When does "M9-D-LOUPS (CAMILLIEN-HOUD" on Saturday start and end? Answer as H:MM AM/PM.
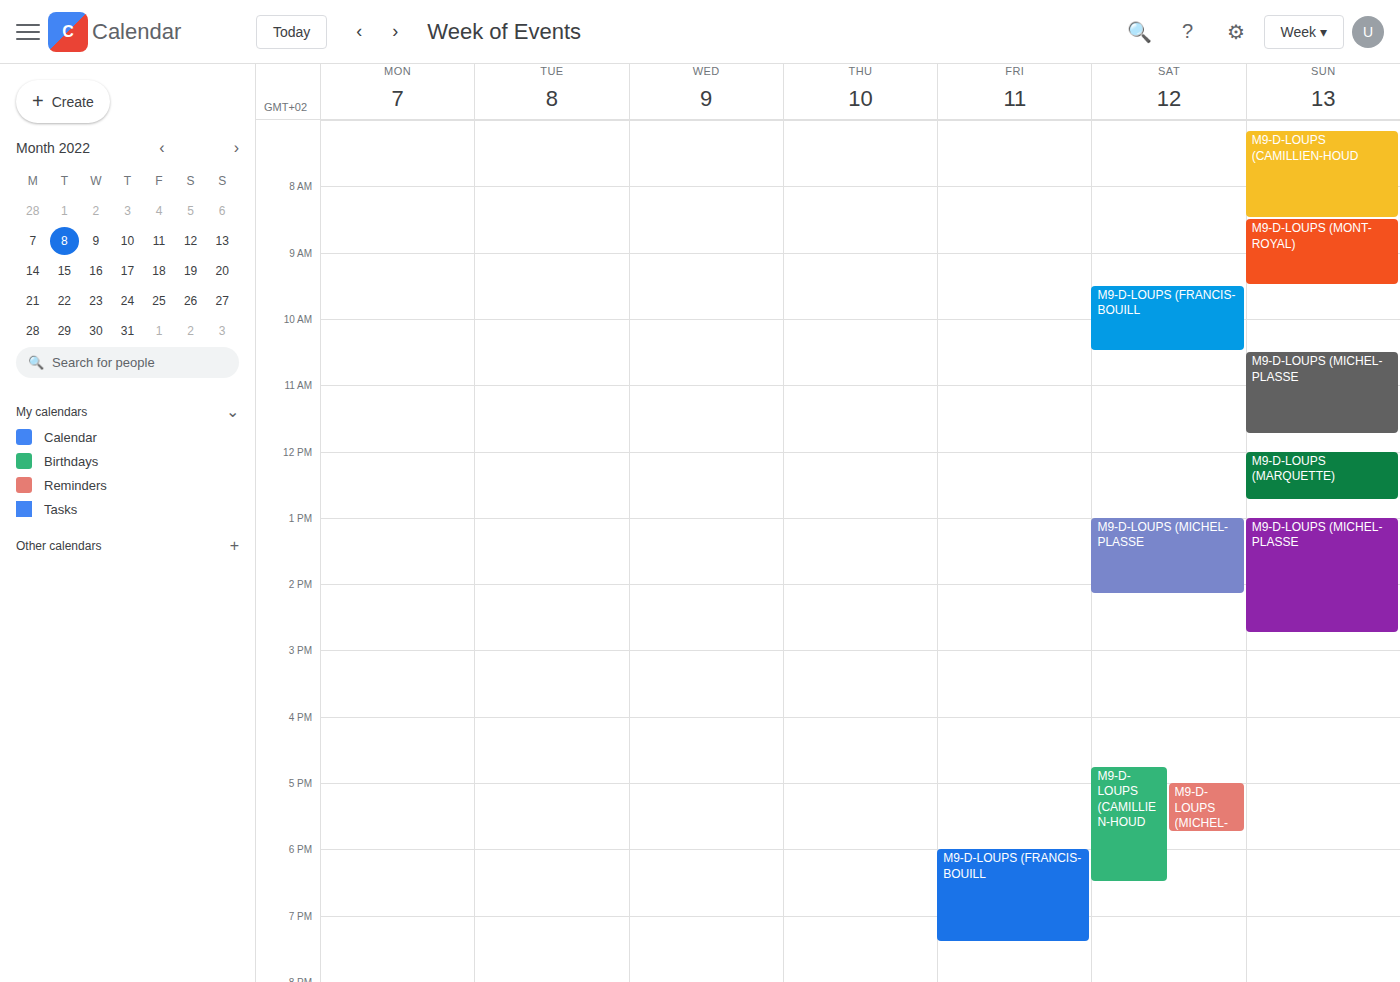
4:45 PM to 6:30 PM